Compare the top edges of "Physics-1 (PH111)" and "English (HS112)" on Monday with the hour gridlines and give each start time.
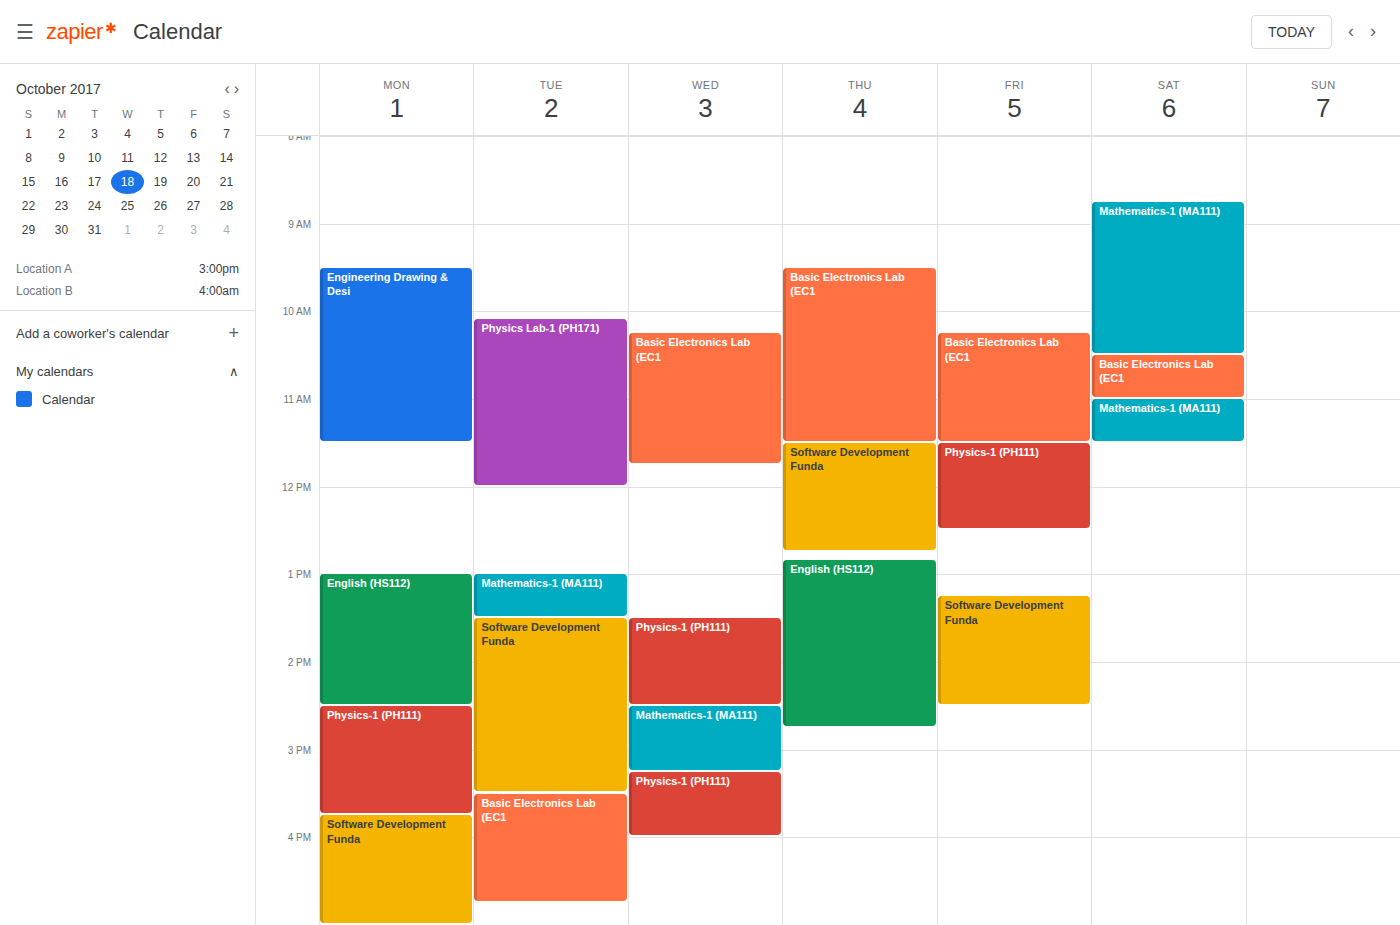
"Physics-1 (PH111)": 2:30 PM, halfway between the 2 PM and 3 PM lines. "English (HS112)": 1:00 PM, exactly on the 1 PM line.